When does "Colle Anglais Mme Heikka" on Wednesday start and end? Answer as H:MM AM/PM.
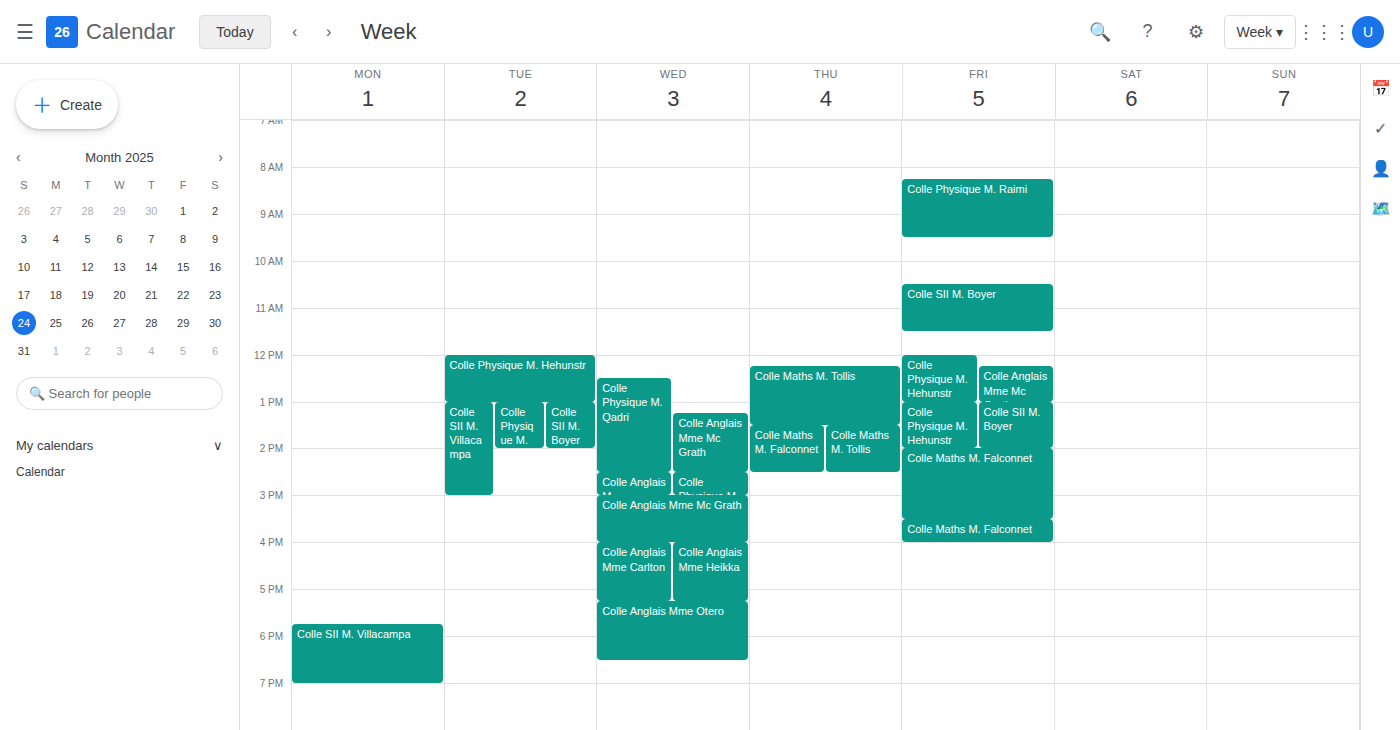
4:00 PM to 5:15 PM